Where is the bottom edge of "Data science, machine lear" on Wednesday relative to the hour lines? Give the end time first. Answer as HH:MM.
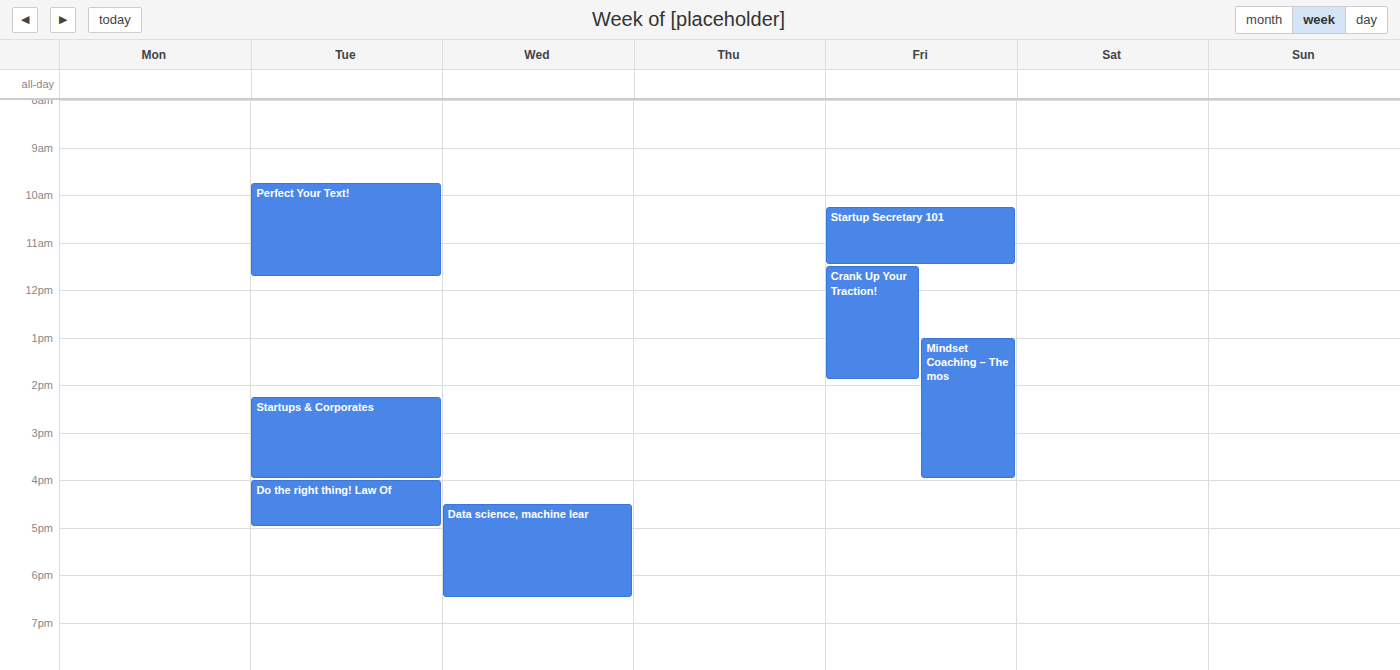
18:30 -- halfway between the 18:00 and 19:00 lines.